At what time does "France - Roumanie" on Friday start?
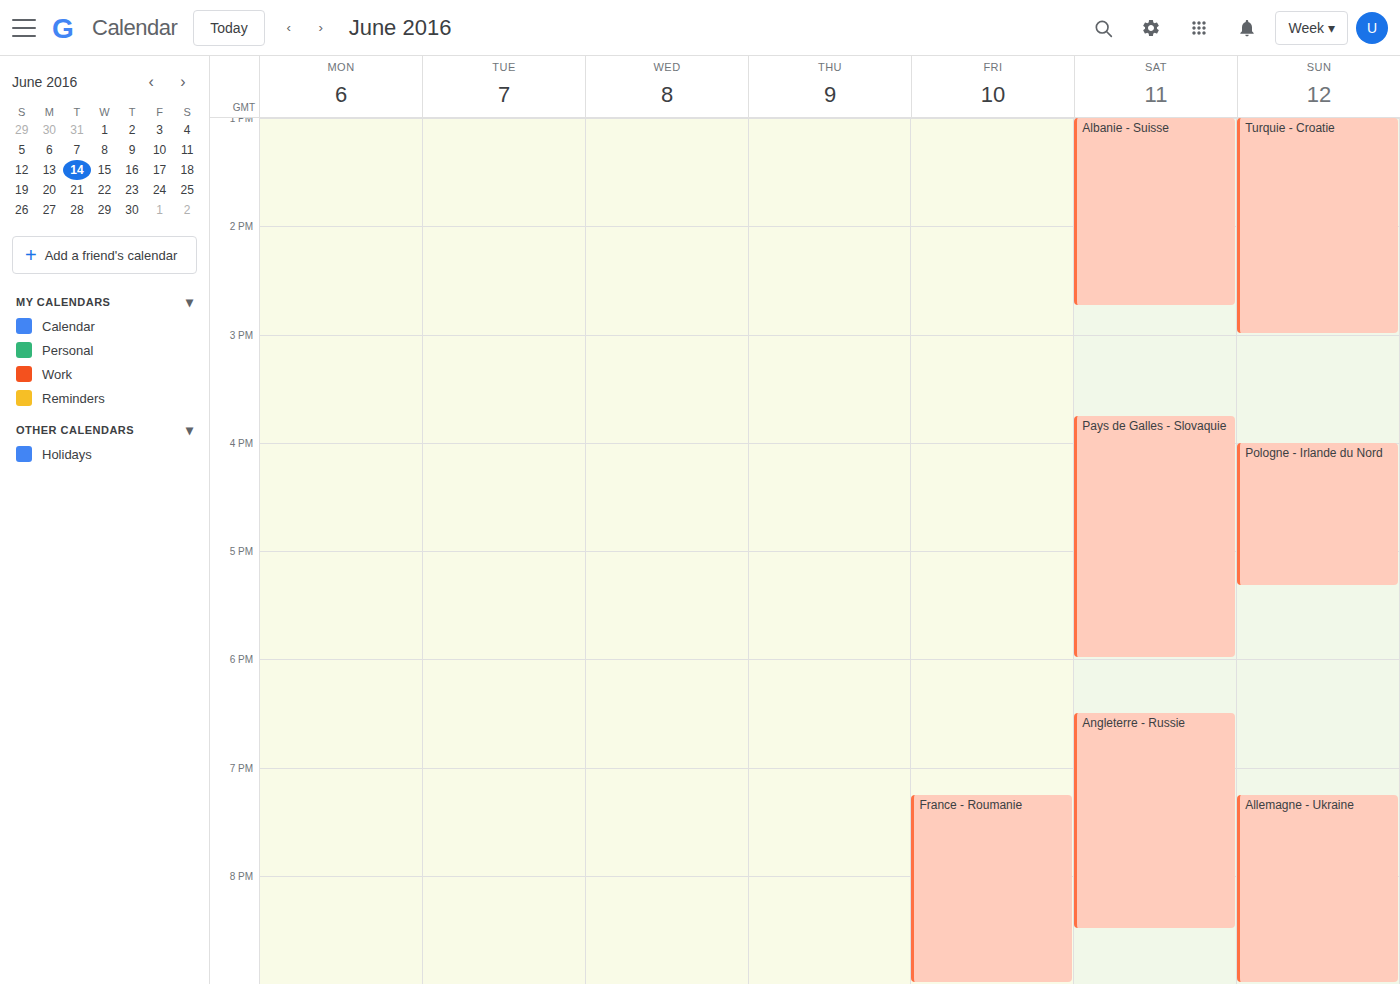
7:15 PM